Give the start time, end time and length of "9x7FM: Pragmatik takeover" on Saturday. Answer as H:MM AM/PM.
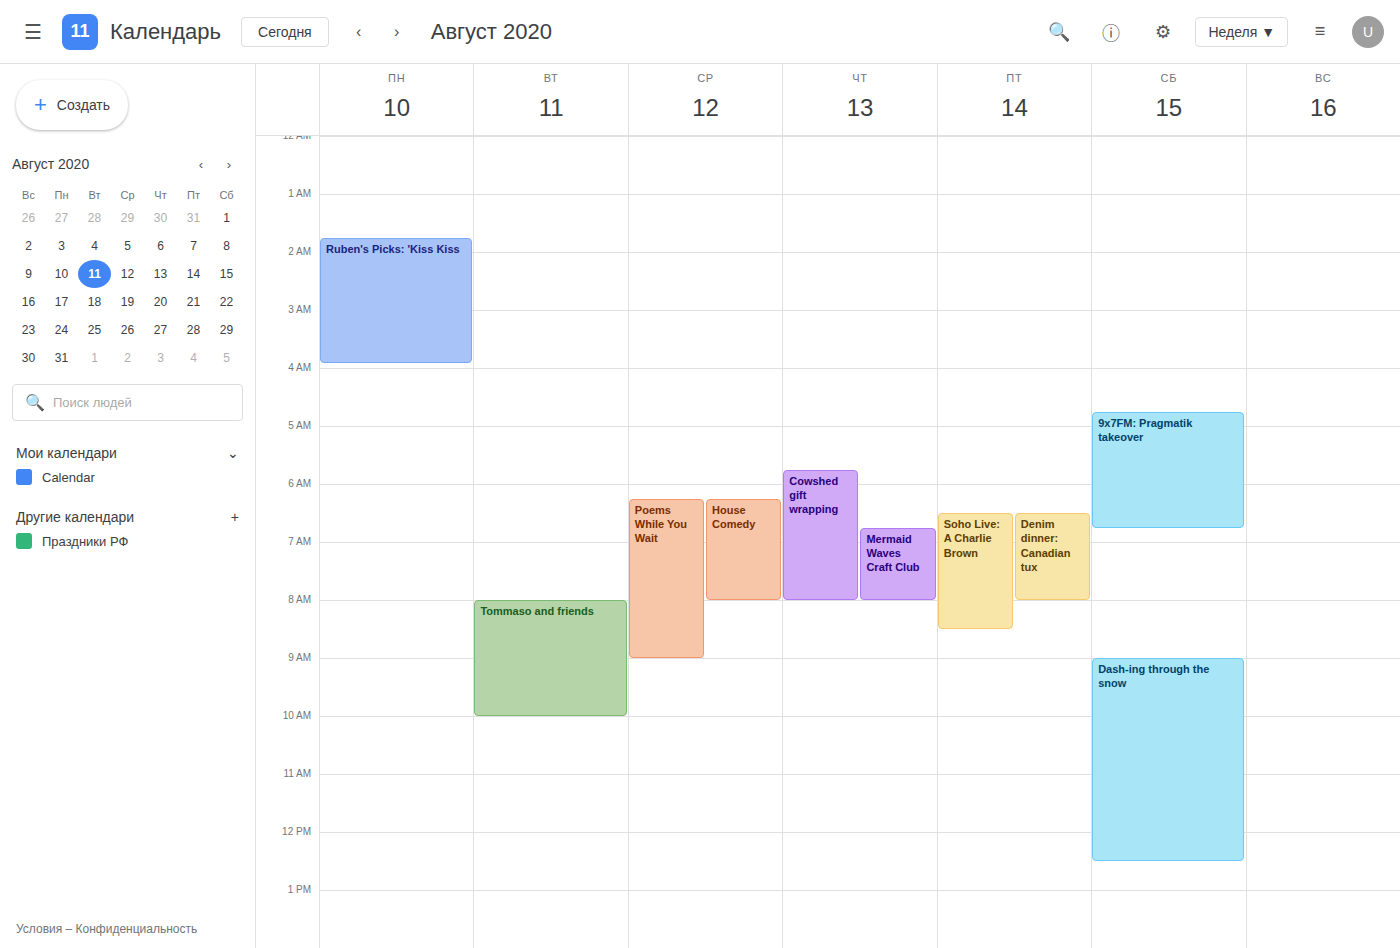
4:45 AM to 6:45 AM, 2 hours